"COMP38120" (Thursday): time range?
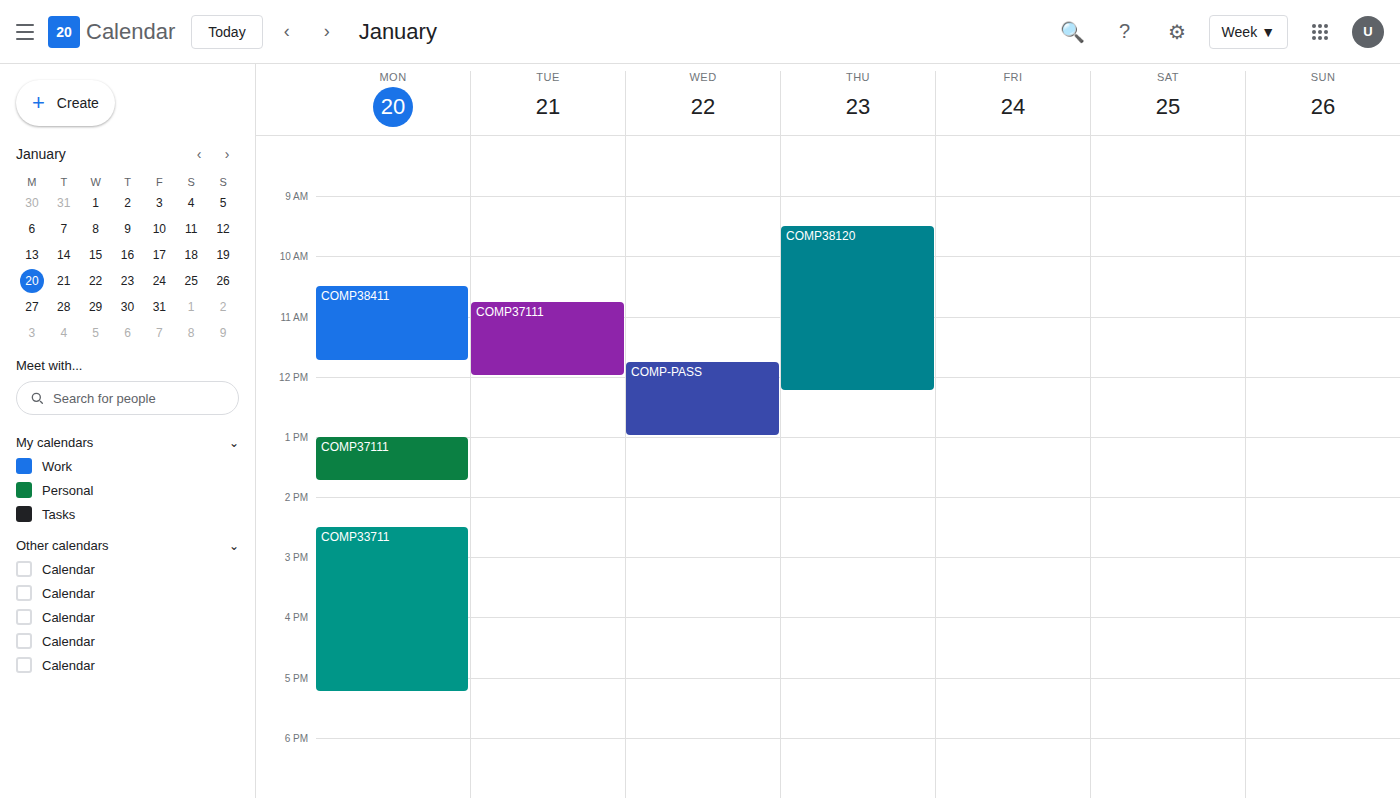
9:30 AM to 12:15 PM